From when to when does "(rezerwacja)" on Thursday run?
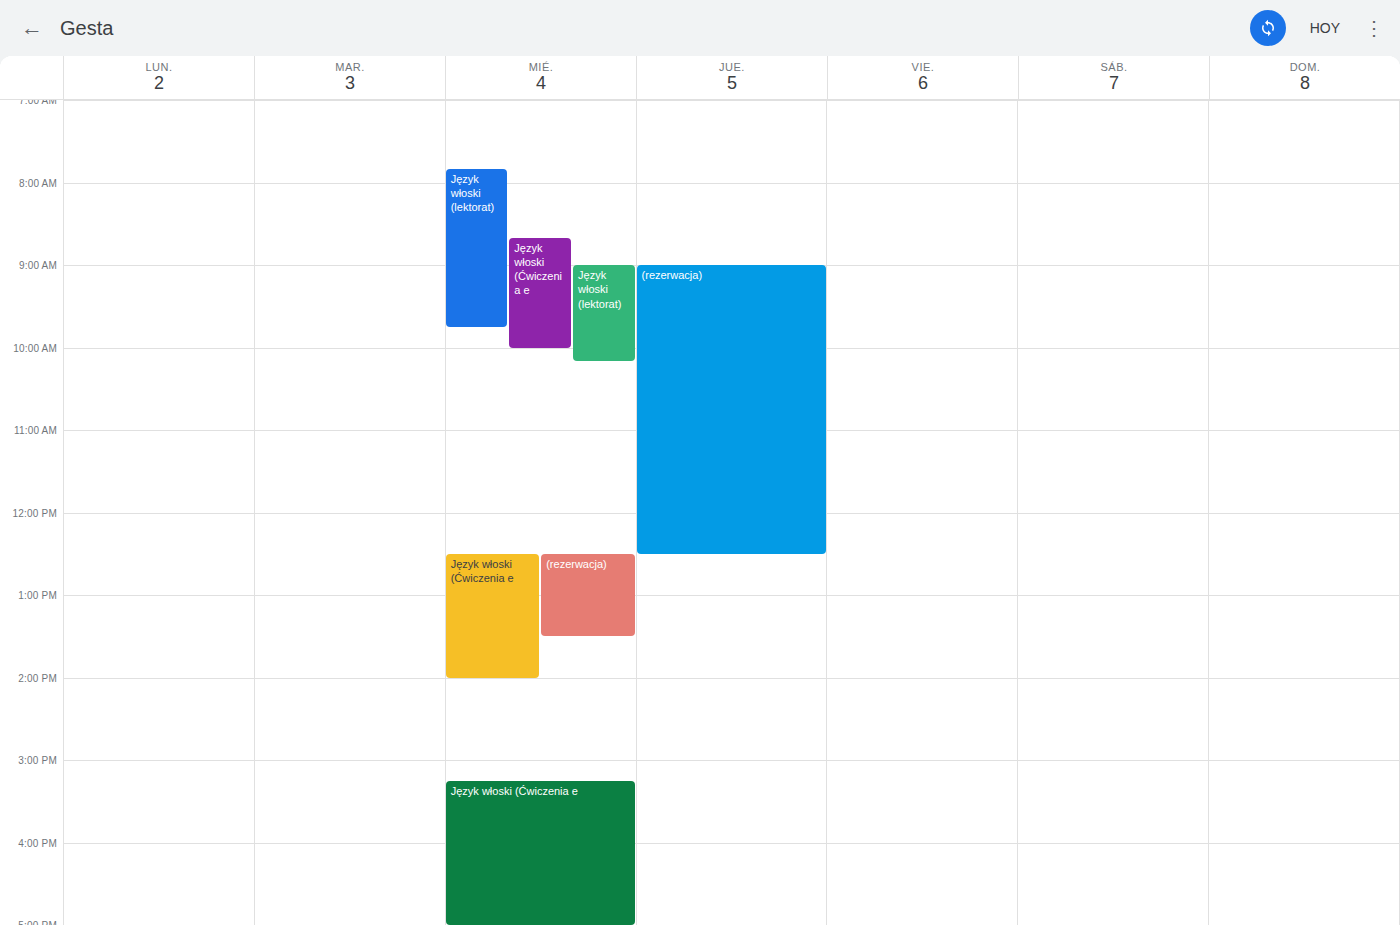
9:00 AM to 12:30 PM